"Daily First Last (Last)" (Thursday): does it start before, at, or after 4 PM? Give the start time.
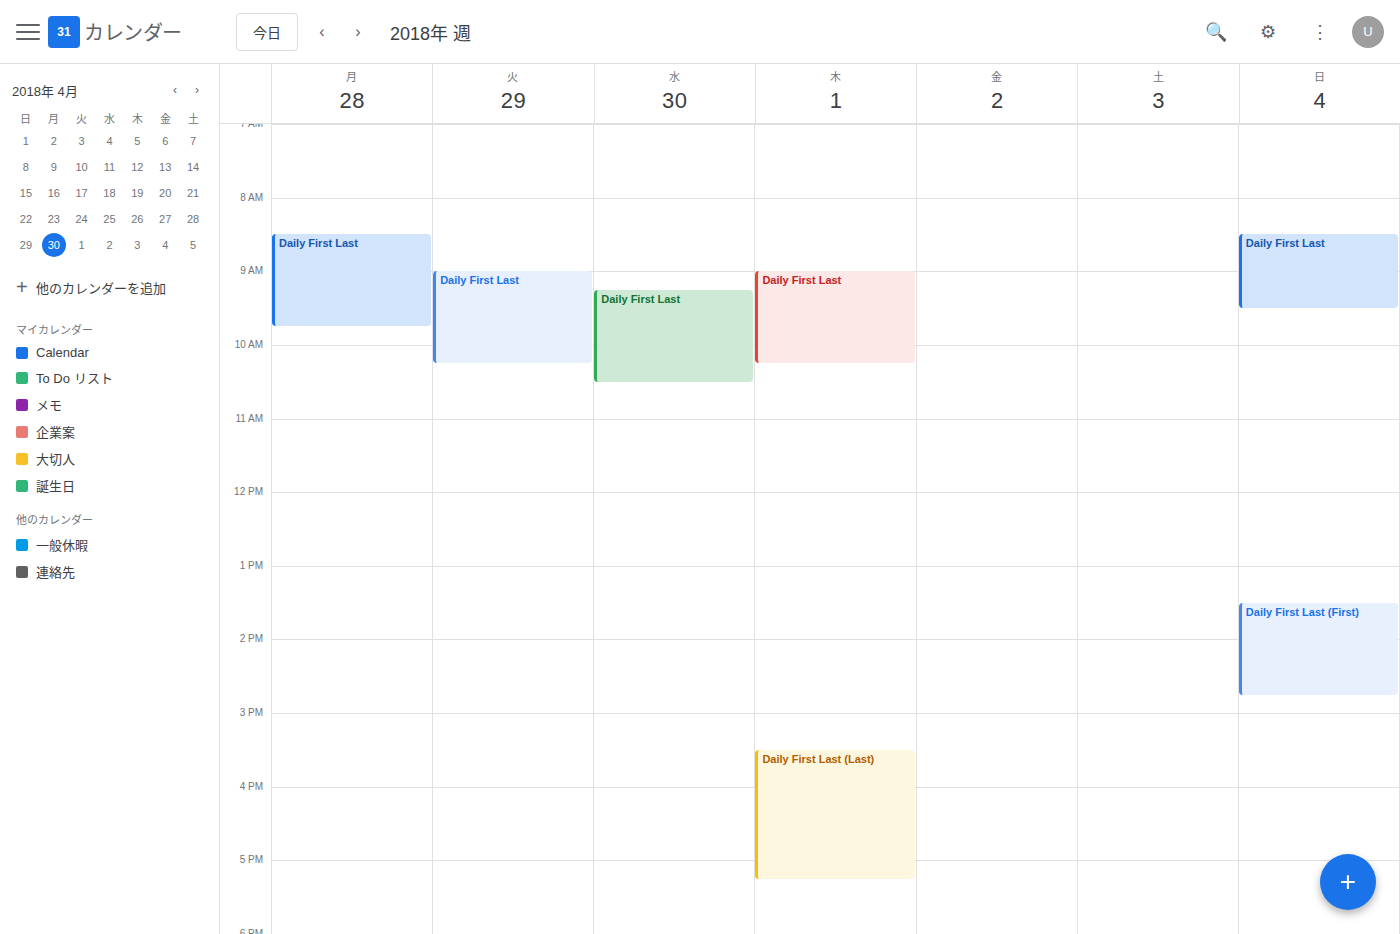
3:30 PM -- before 4 PM, 30 minutes above the 4 PM line.